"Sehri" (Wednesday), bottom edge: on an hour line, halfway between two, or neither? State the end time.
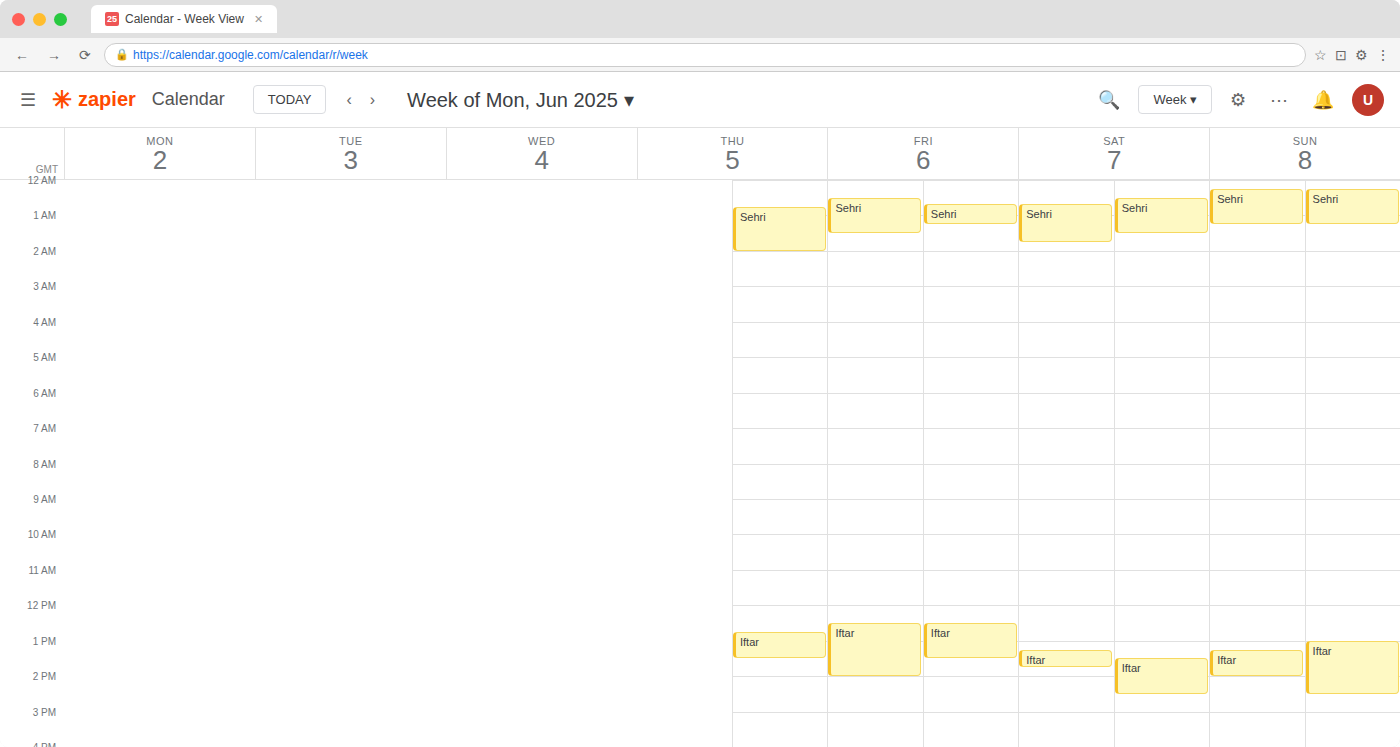
1:15 AM -- neither: a quarter of the way from the 1 AM line to the 2 AM line.